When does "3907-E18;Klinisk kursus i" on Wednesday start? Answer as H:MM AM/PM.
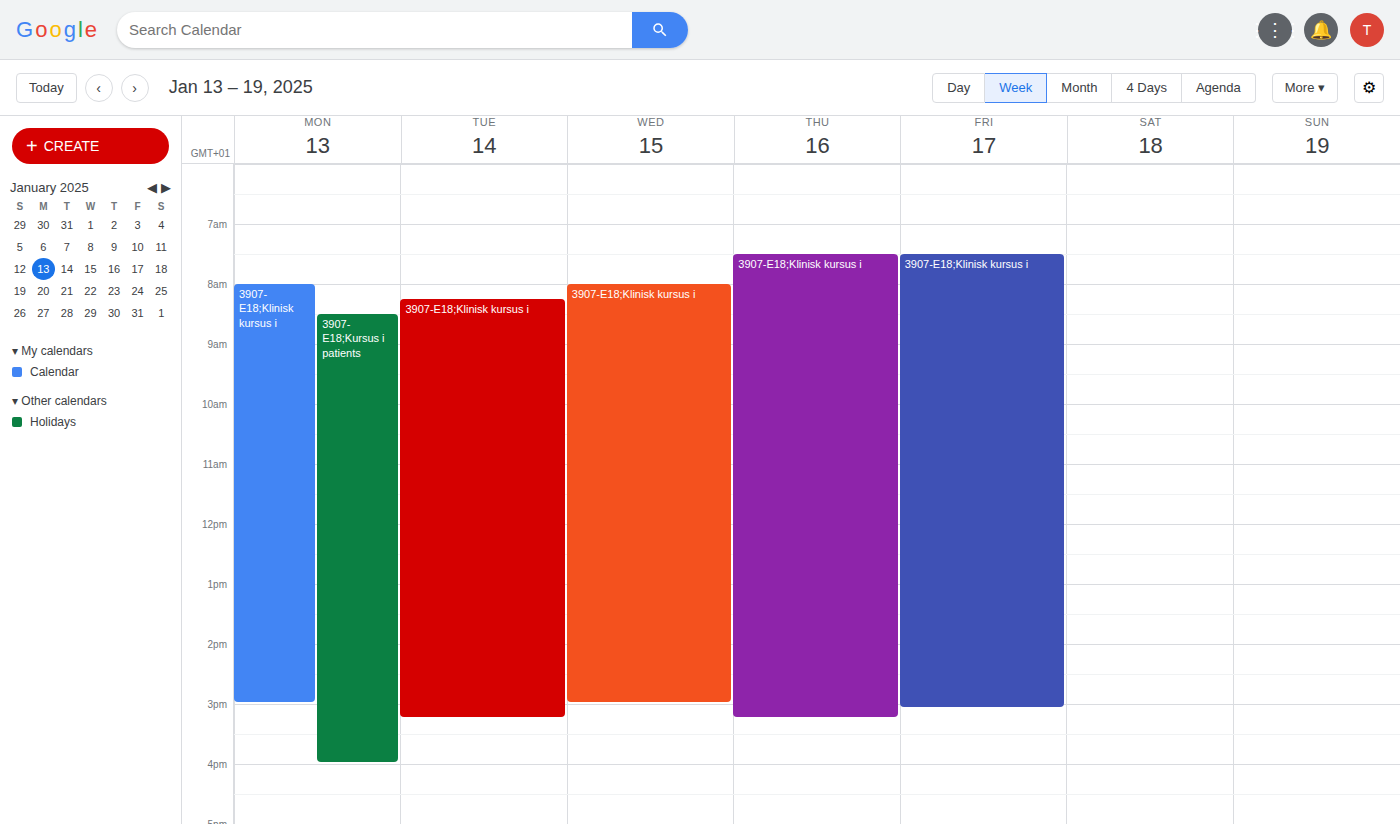
8:00 AM